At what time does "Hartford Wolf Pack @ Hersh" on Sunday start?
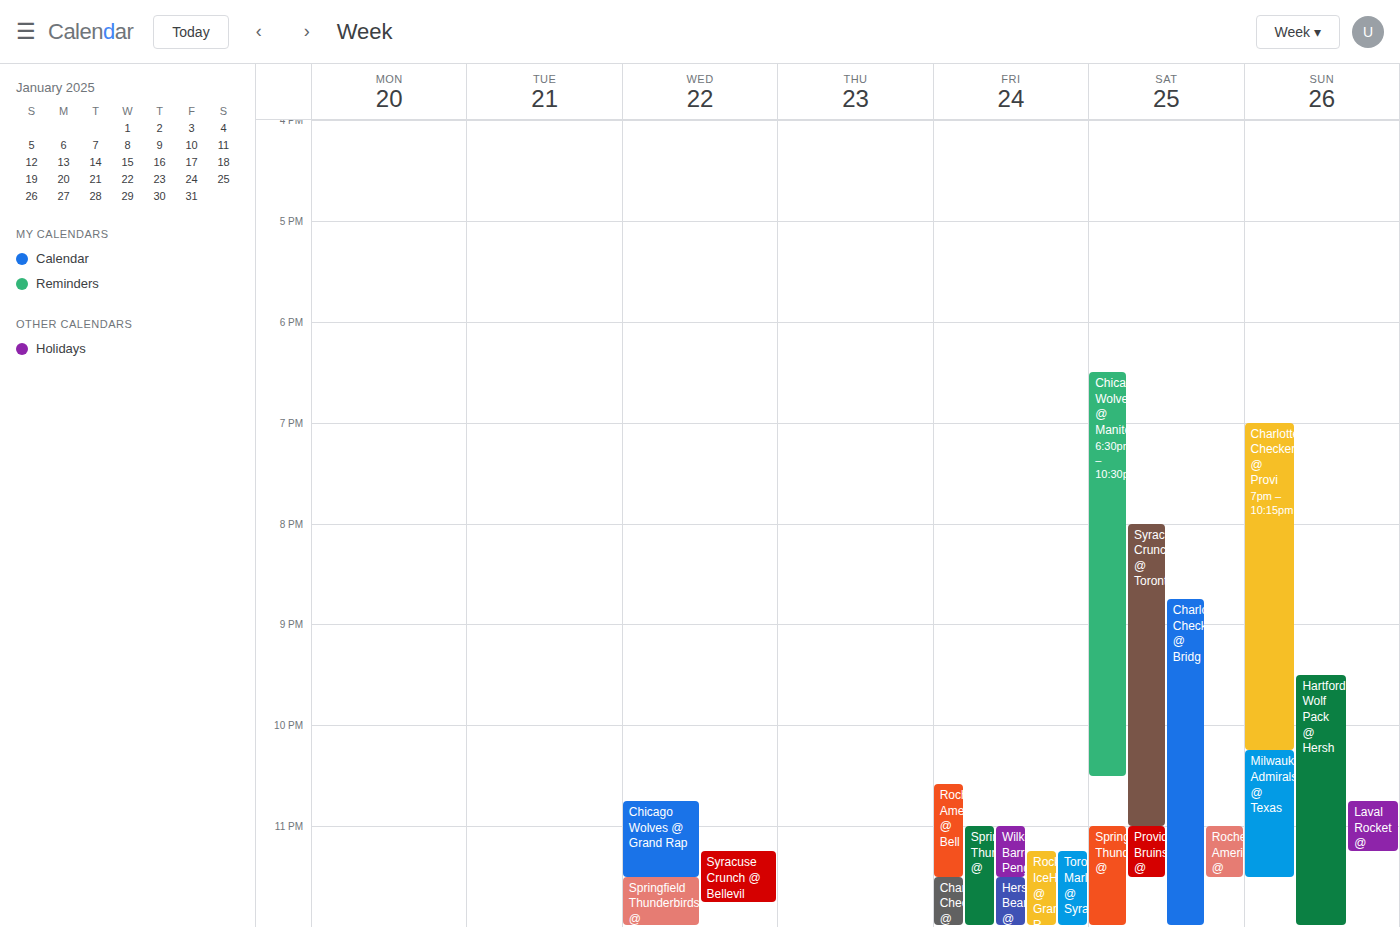
9:30 PM